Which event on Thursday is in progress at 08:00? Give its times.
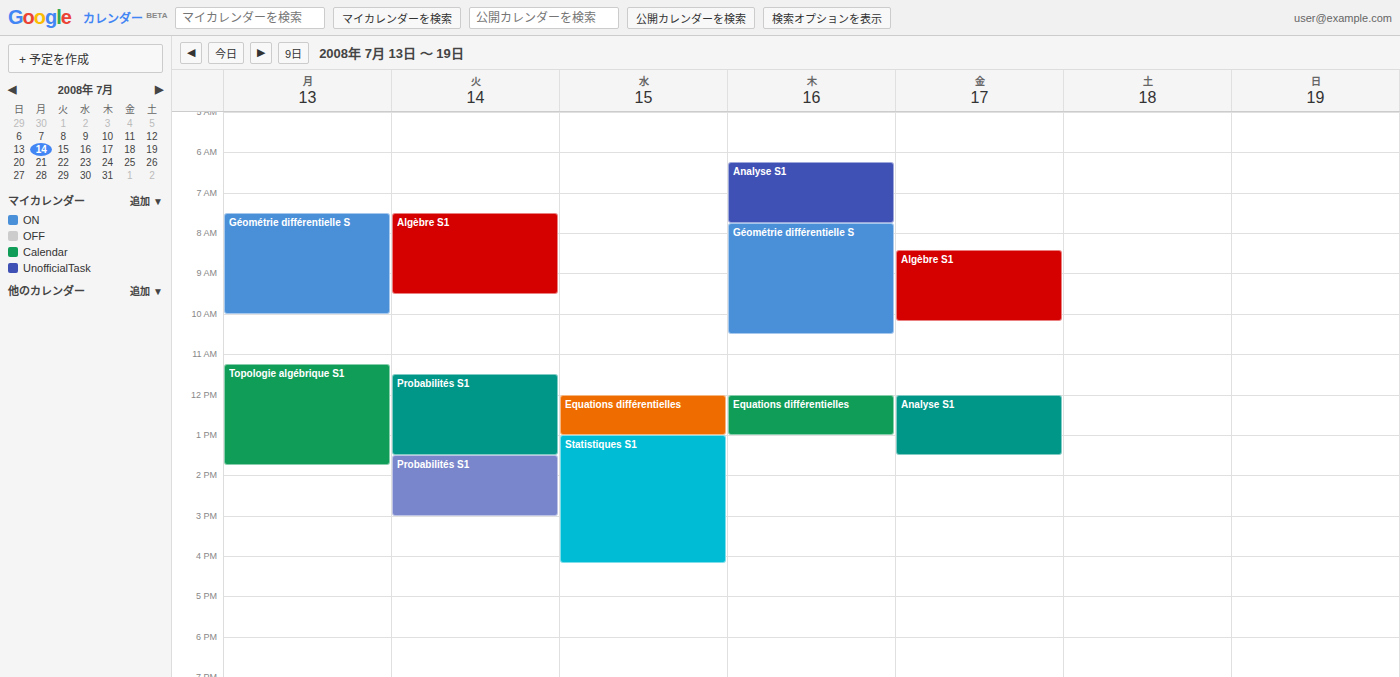
"Géométrie différentielle S", 07:45 to 10:30